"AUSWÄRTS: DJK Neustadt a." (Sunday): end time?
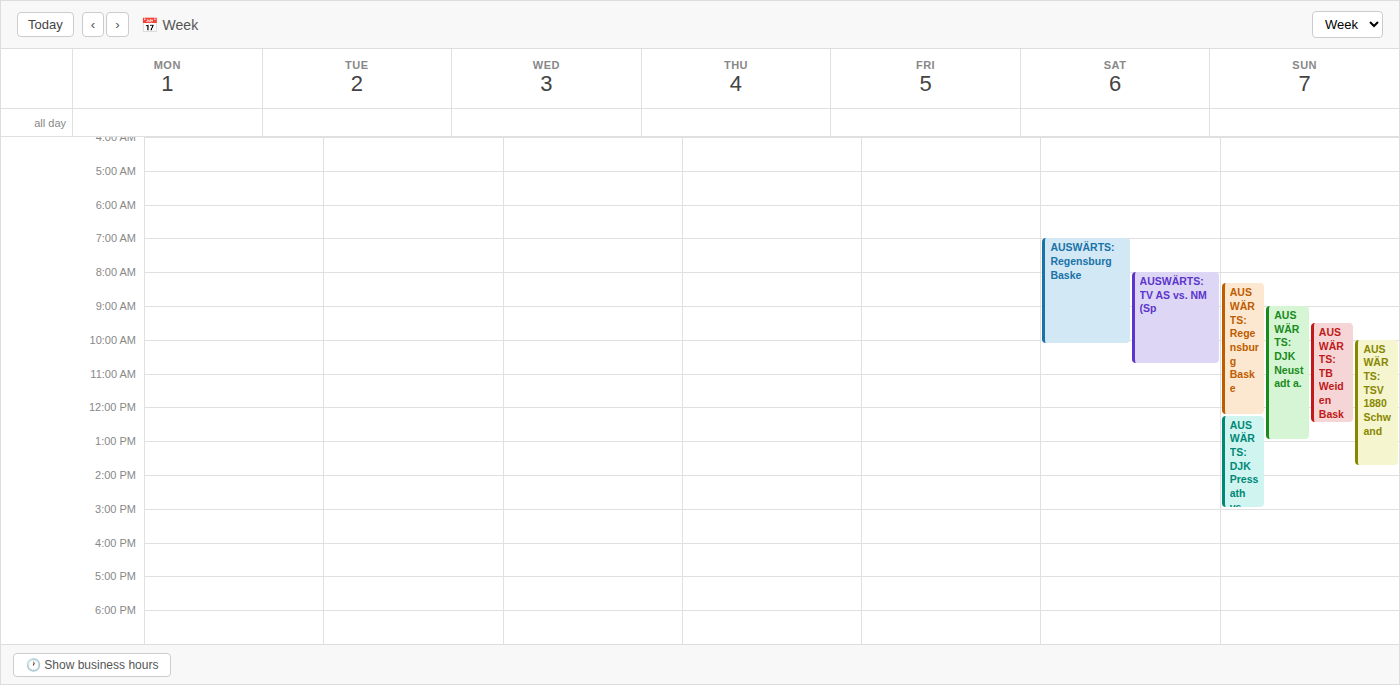
1:00 PM